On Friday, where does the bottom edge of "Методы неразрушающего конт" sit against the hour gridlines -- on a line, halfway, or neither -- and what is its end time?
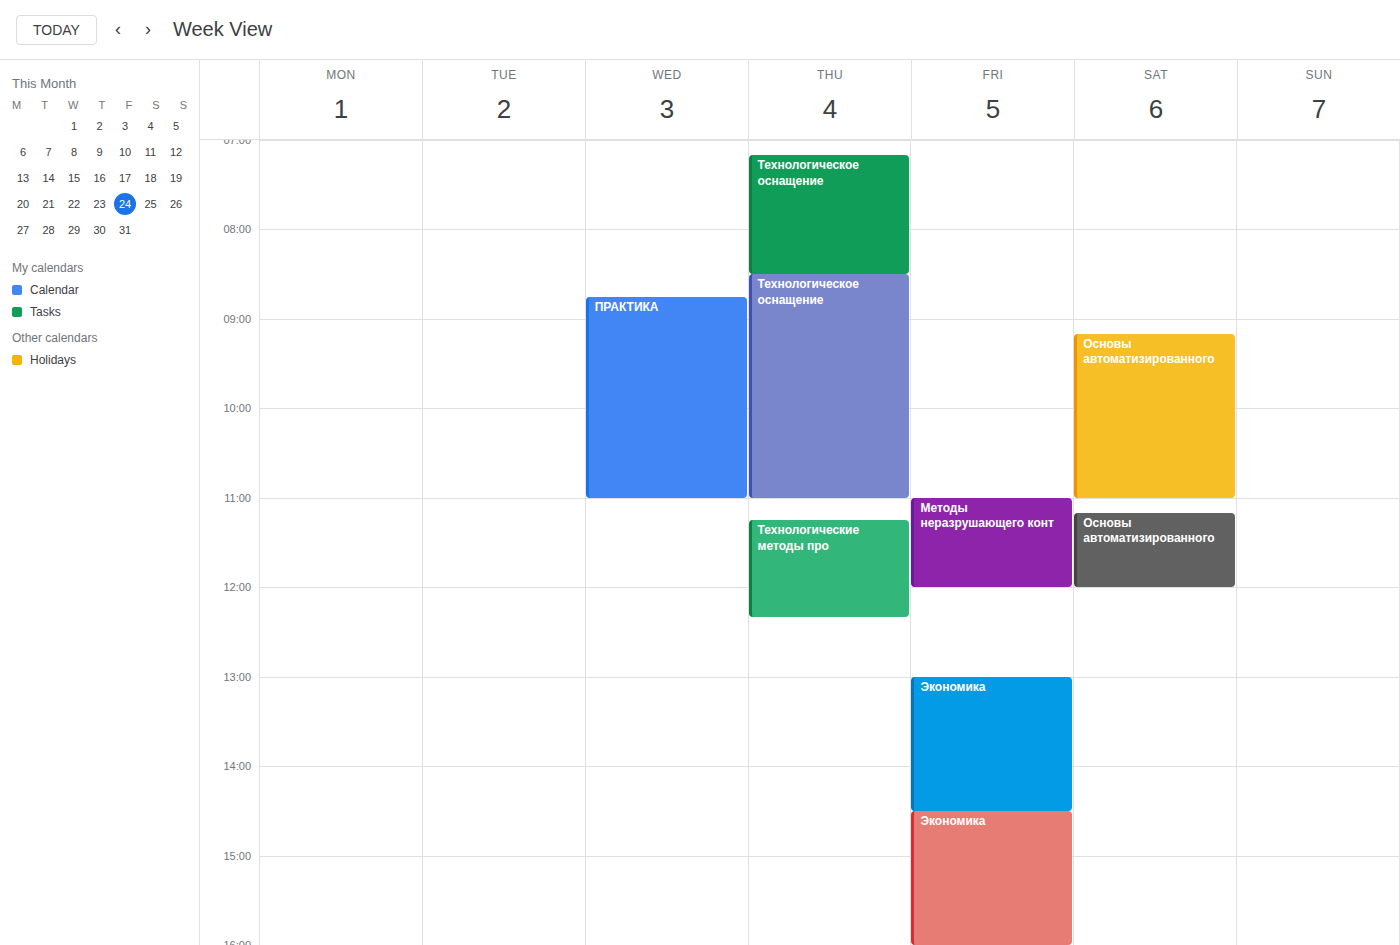
12:00 PM -- exactly on the 12 PM line.